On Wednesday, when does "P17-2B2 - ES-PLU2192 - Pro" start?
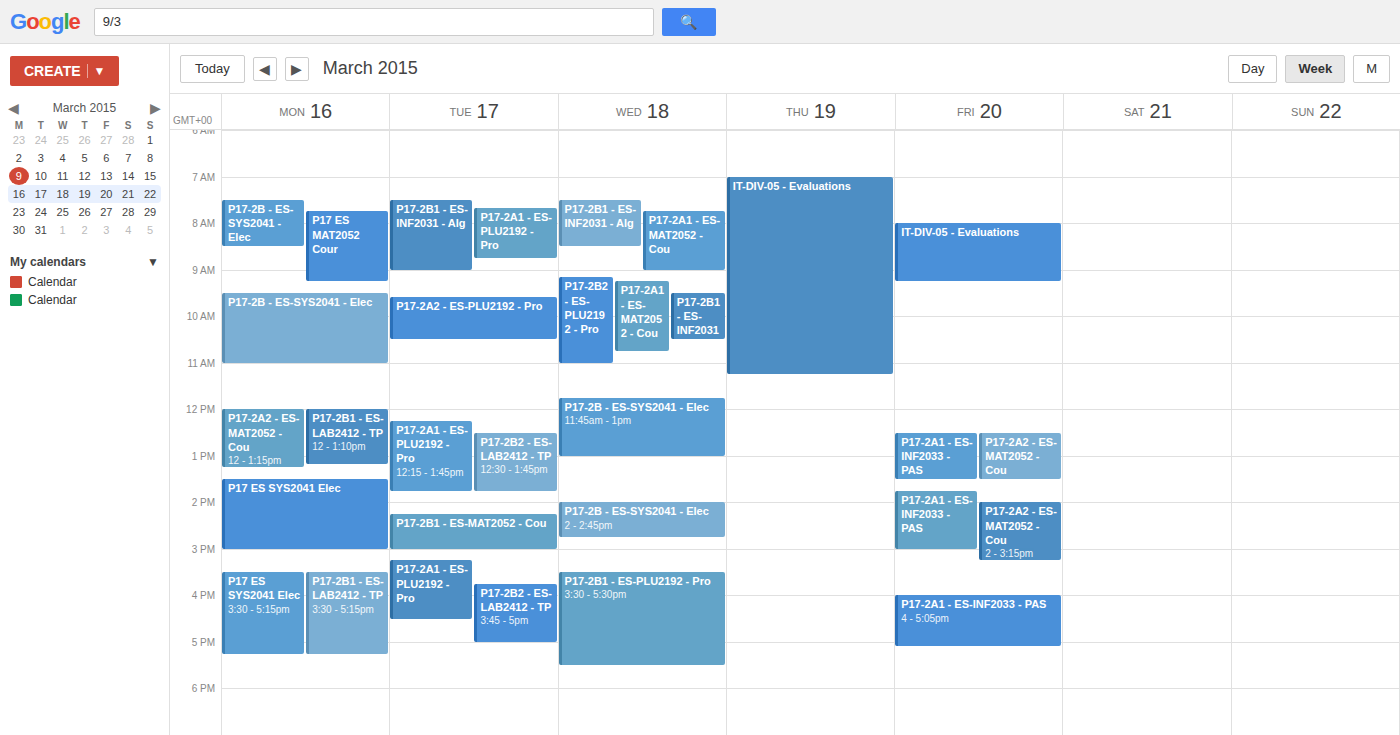
9:10 AM